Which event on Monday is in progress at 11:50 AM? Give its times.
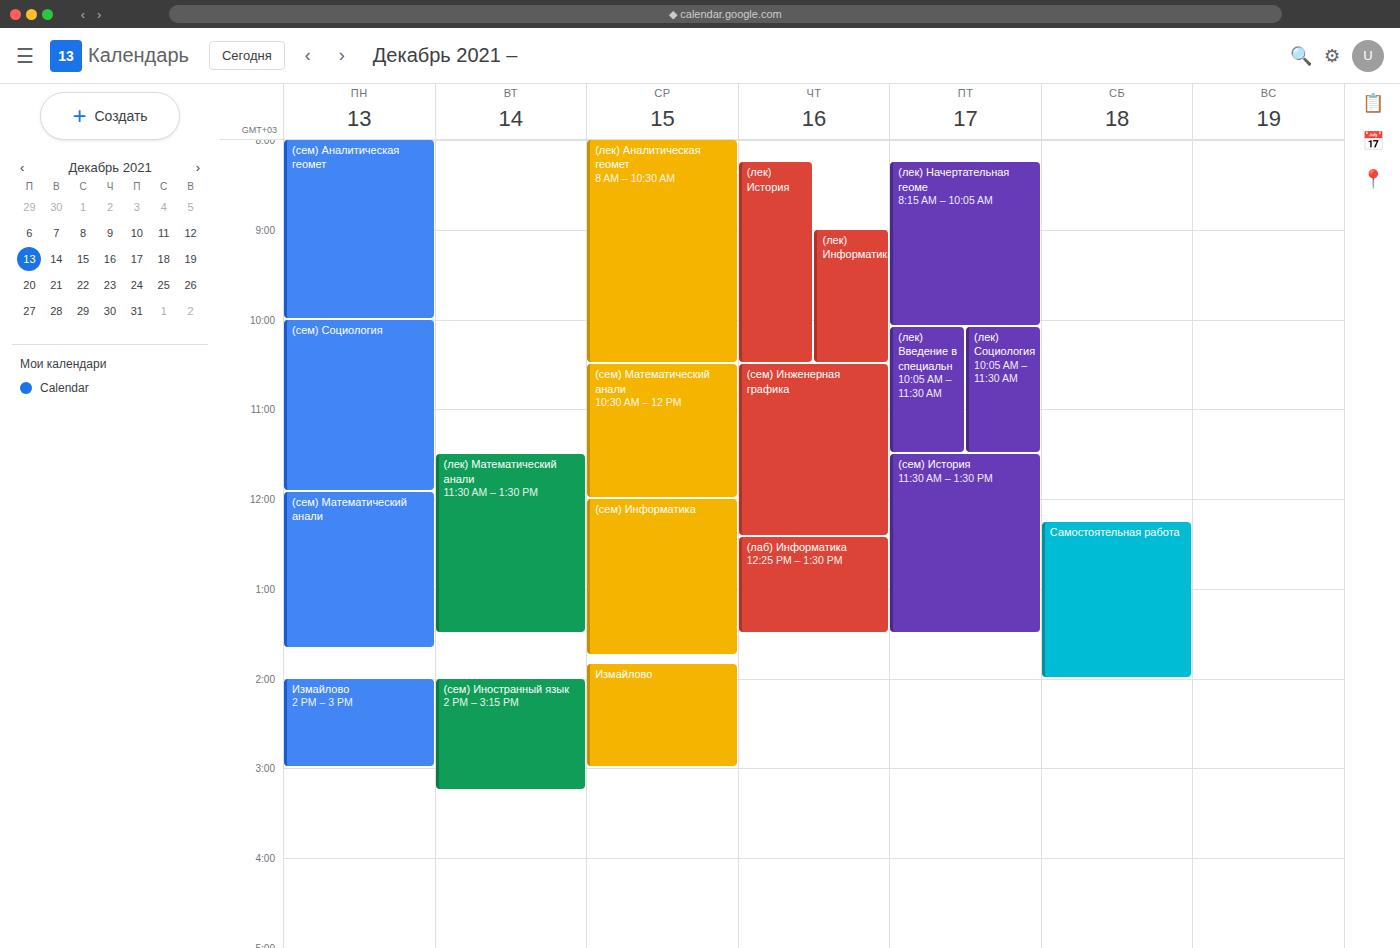
"(сем) Социология", 10:00 AM to 11:55 AM